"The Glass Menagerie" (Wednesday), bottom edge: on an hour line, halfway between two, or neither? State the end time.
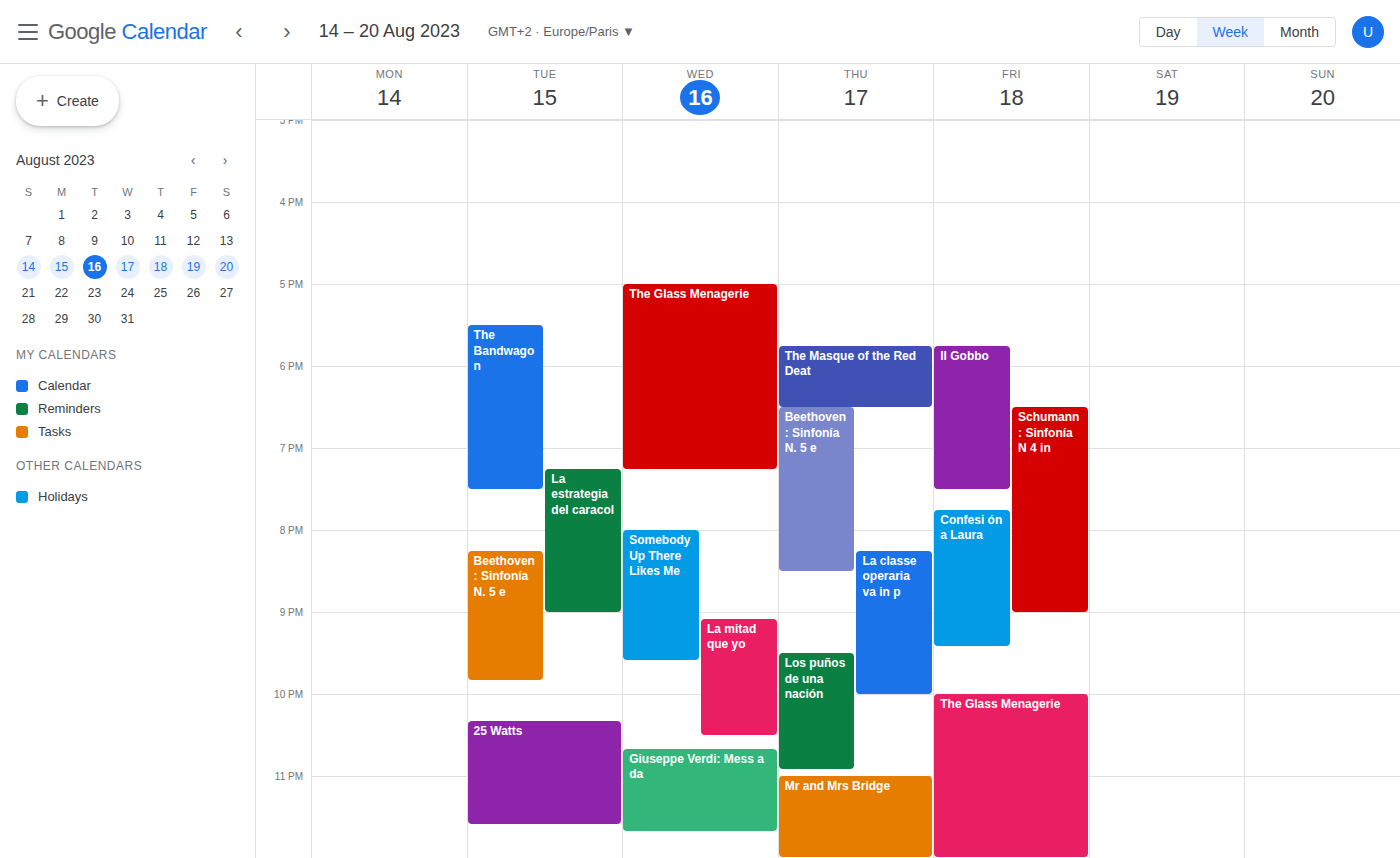
7:15 PM -- neither: a quarter of the way from the 7 PM line to the 8 PM line.